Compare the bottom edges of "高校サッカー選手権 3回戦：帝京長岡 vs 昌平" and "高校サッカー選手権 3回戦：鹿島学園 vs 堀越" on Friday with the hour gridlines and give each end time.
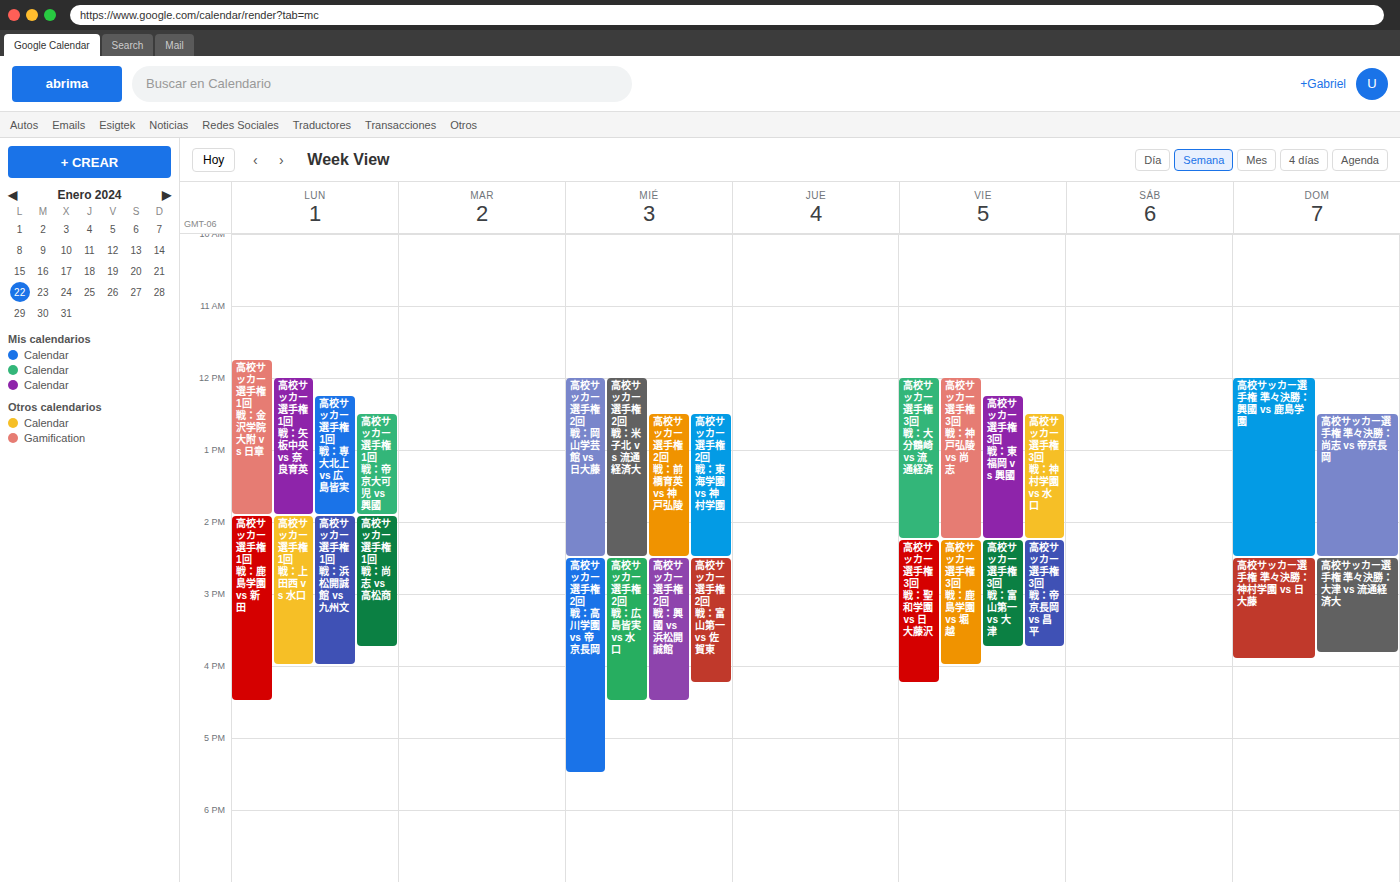
"高校サッカー選手権 3回戦：帝京長岡 vs 昌平": 3:45 PM, neither: three quarters of the way from the 3 PM line to the 4 PM line. "高校サッカー選手権 3回戦：鹿島学園 vs 堀越": 4:00 PM, exactly on the 4 PM line.